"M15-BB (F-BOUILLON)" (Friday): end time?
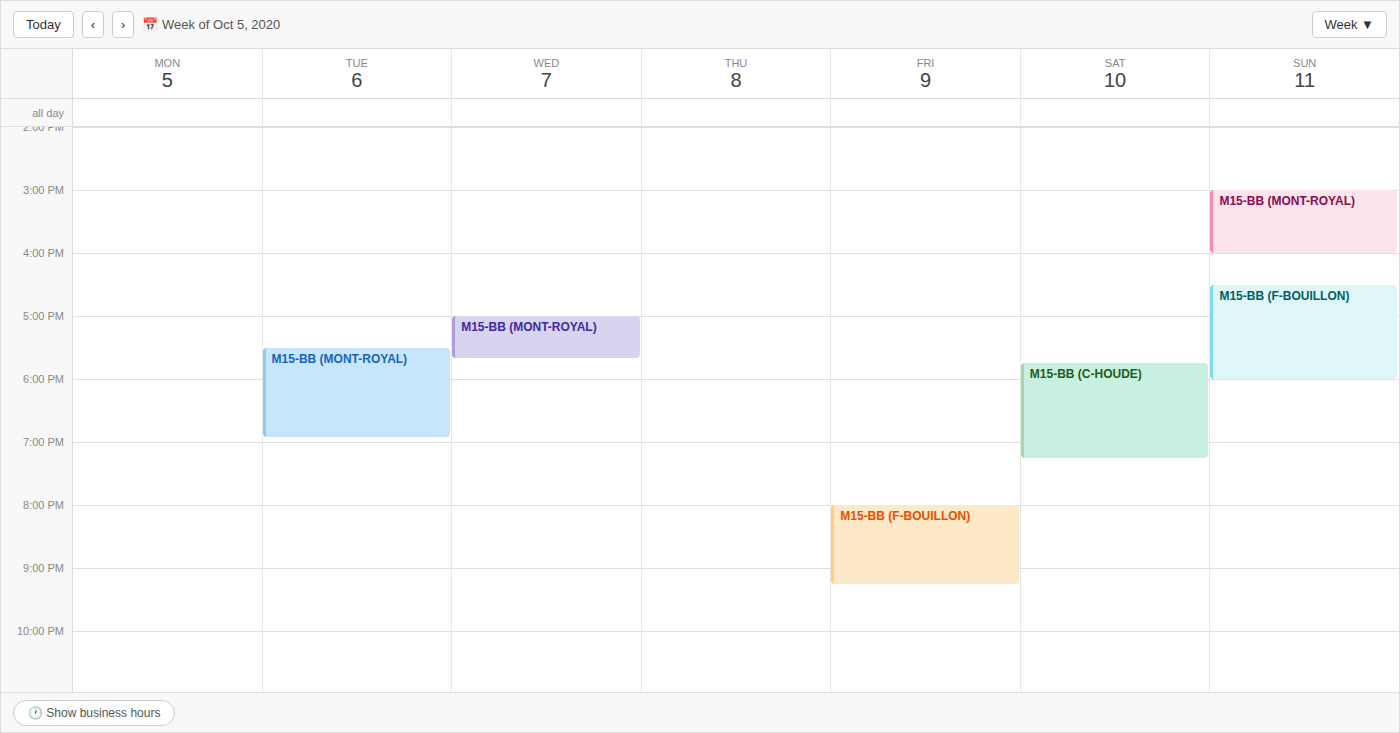
21:15